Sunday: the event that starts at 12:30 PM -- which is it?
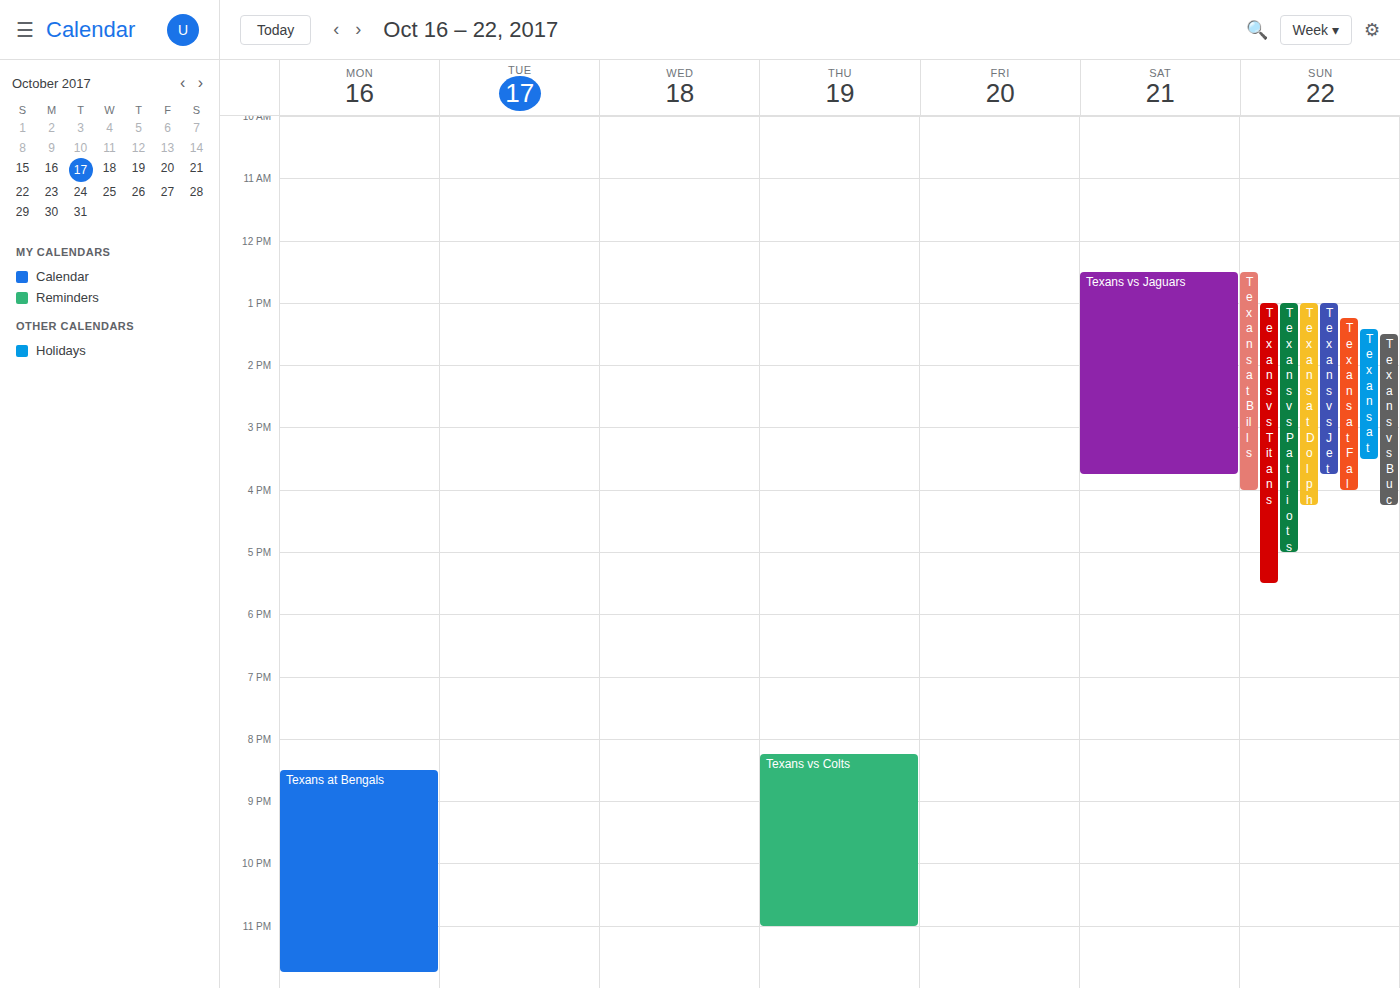
"Texans at Bills"